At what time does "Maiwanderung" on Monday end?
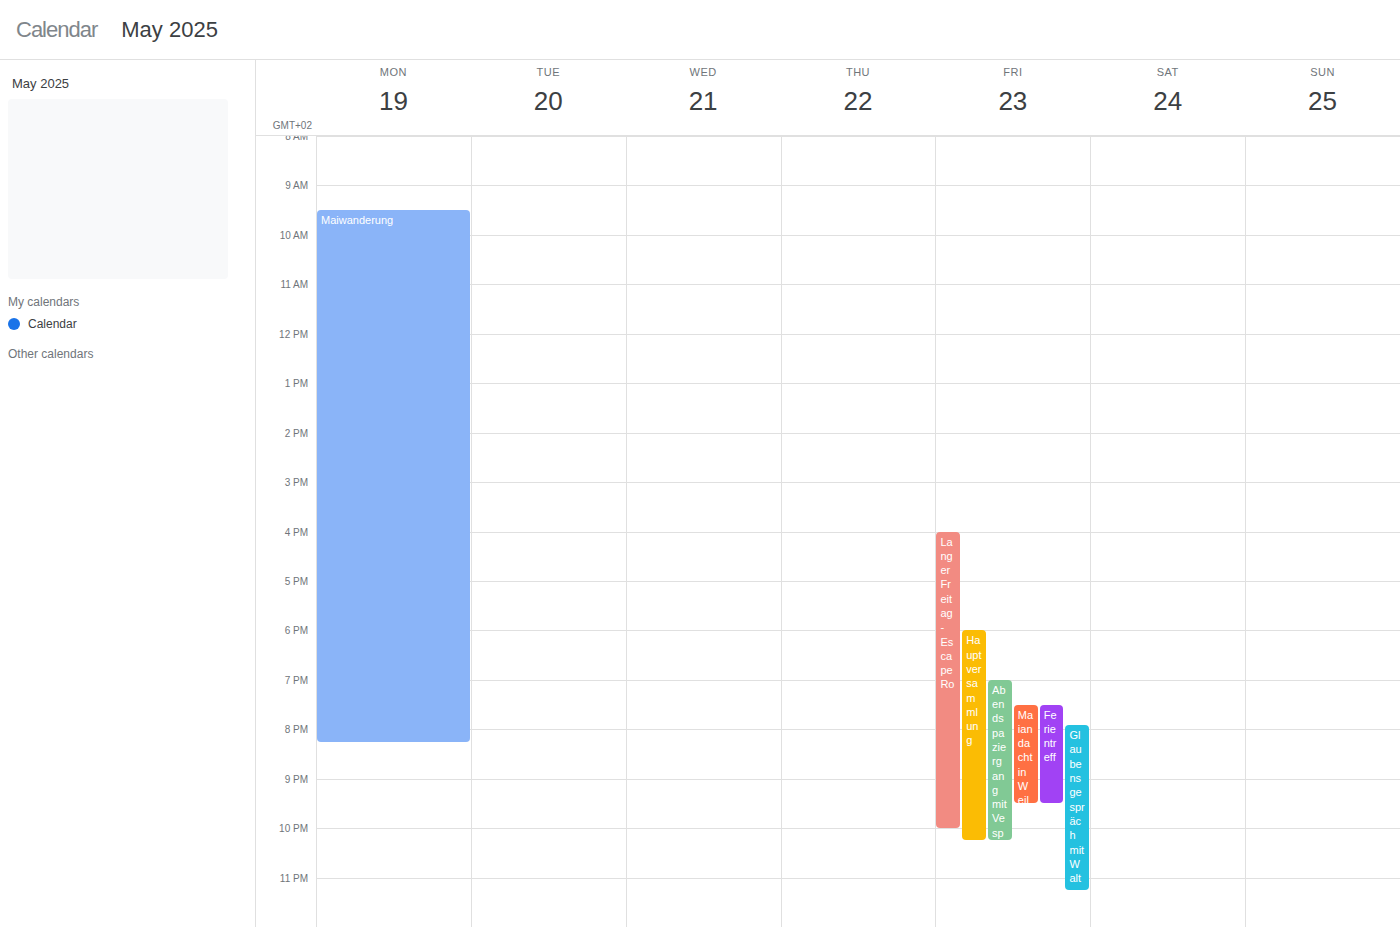
8:15 PM